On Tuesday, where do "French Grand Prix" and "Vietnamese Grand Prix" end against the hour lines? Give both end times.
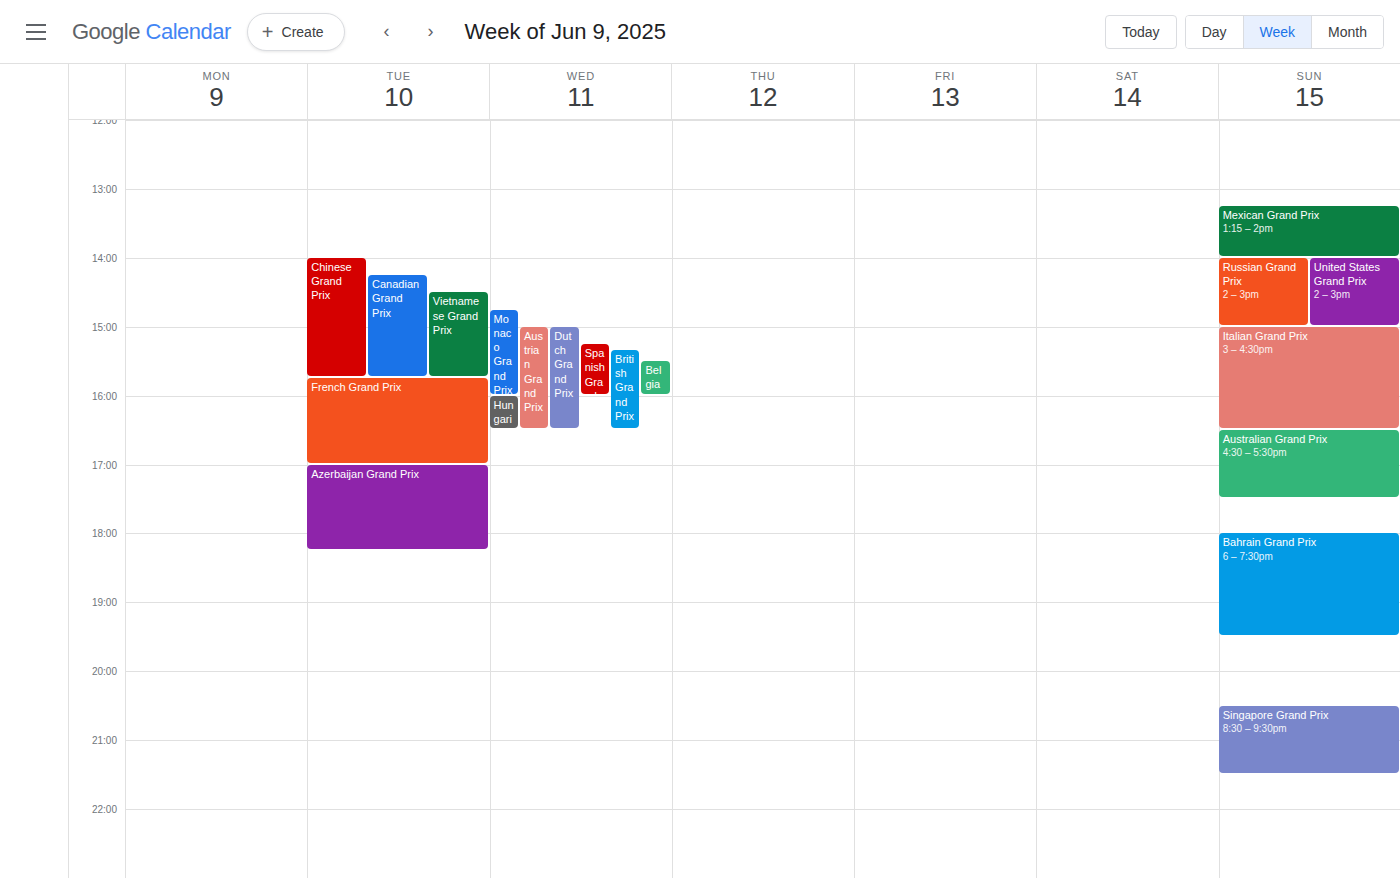
"French Grand Prix": 5:00 PM, exactly on the 5 PM line. "Vietnamese Grand Prix": 3:45 PM, neither: three quarters of the way from the 3 PM line to the 4 PM line.